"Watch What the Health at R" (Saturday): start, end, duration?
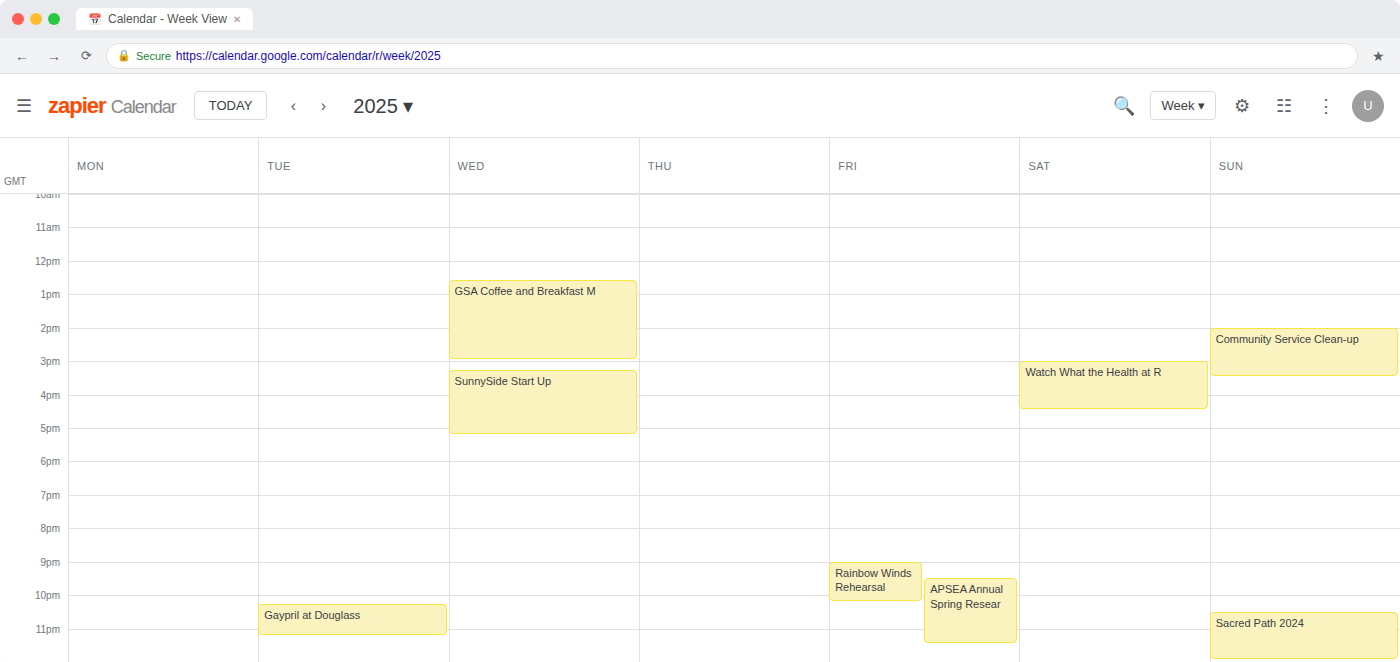
3:00 PM to 4:30 PM, 1 hour 30 minutes